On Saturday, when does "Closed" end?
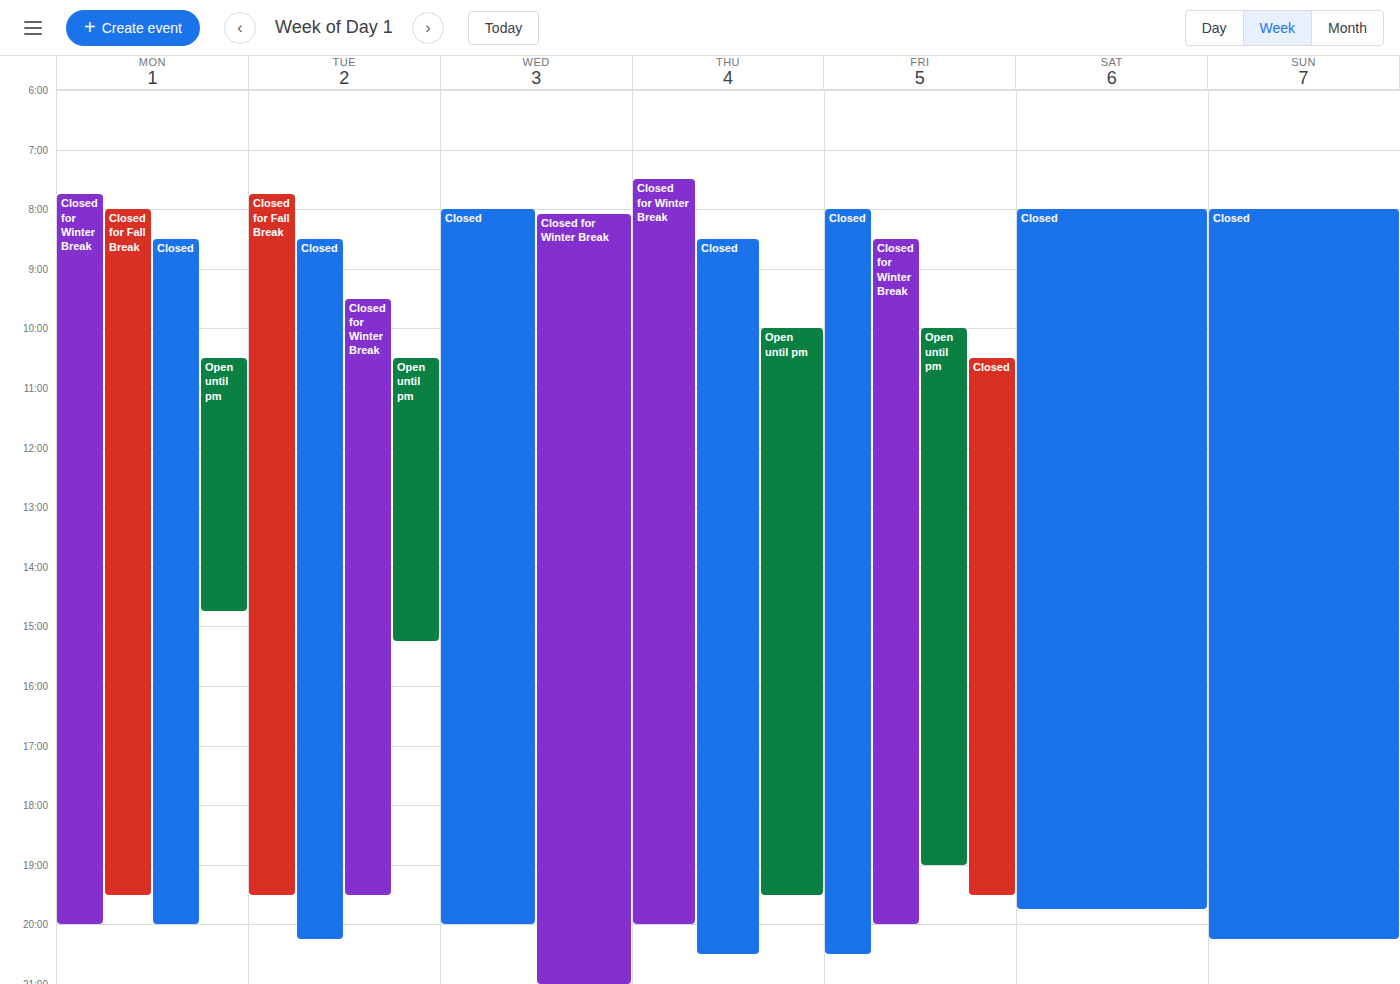
7:45 PM